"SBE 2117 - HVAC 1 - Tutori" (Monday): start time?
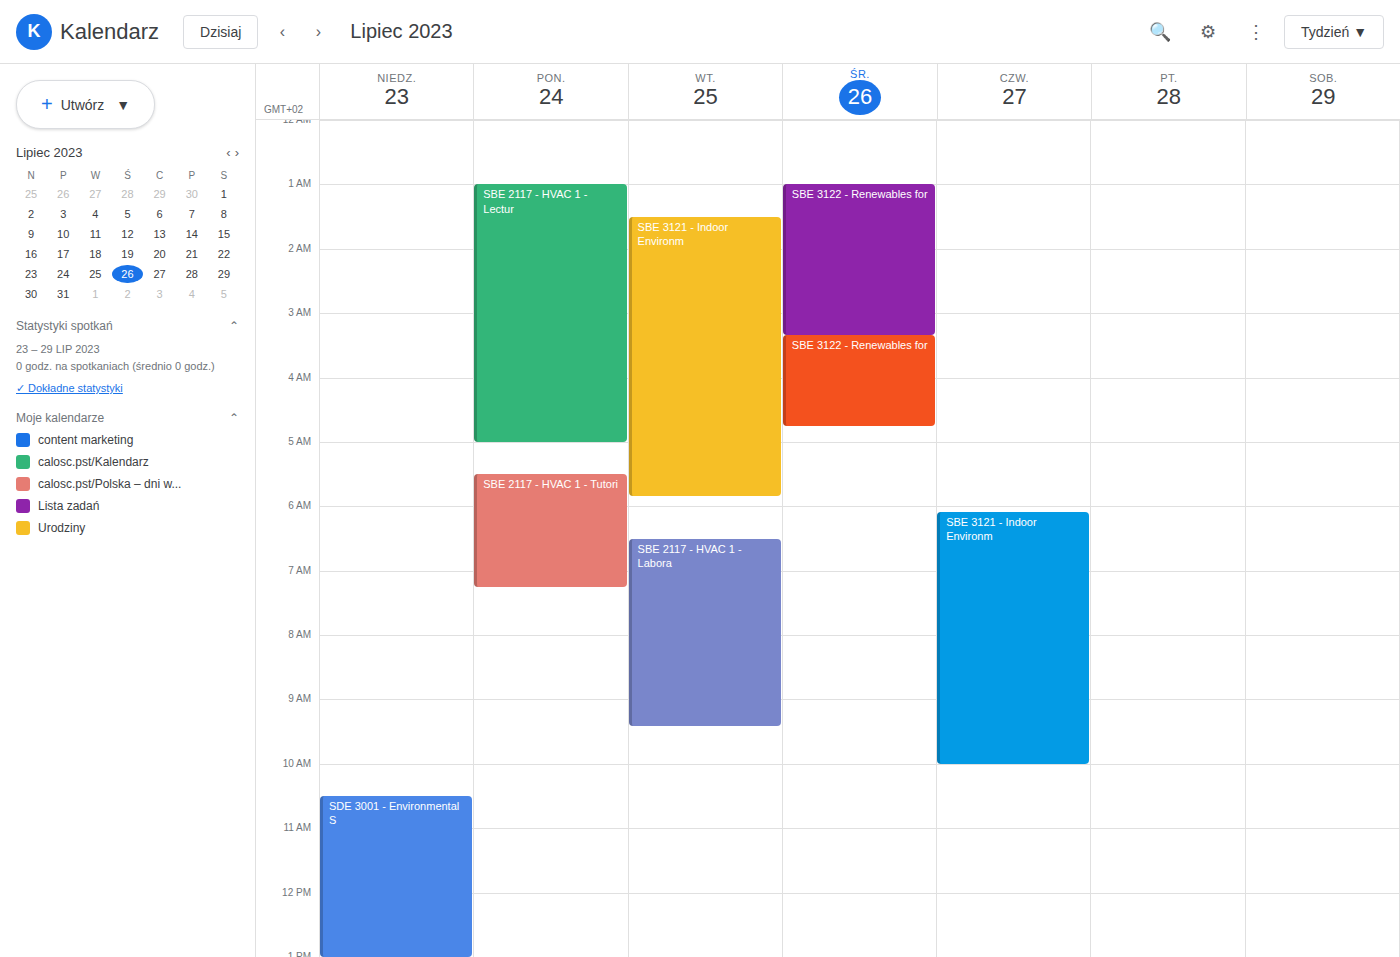
5:30 AM